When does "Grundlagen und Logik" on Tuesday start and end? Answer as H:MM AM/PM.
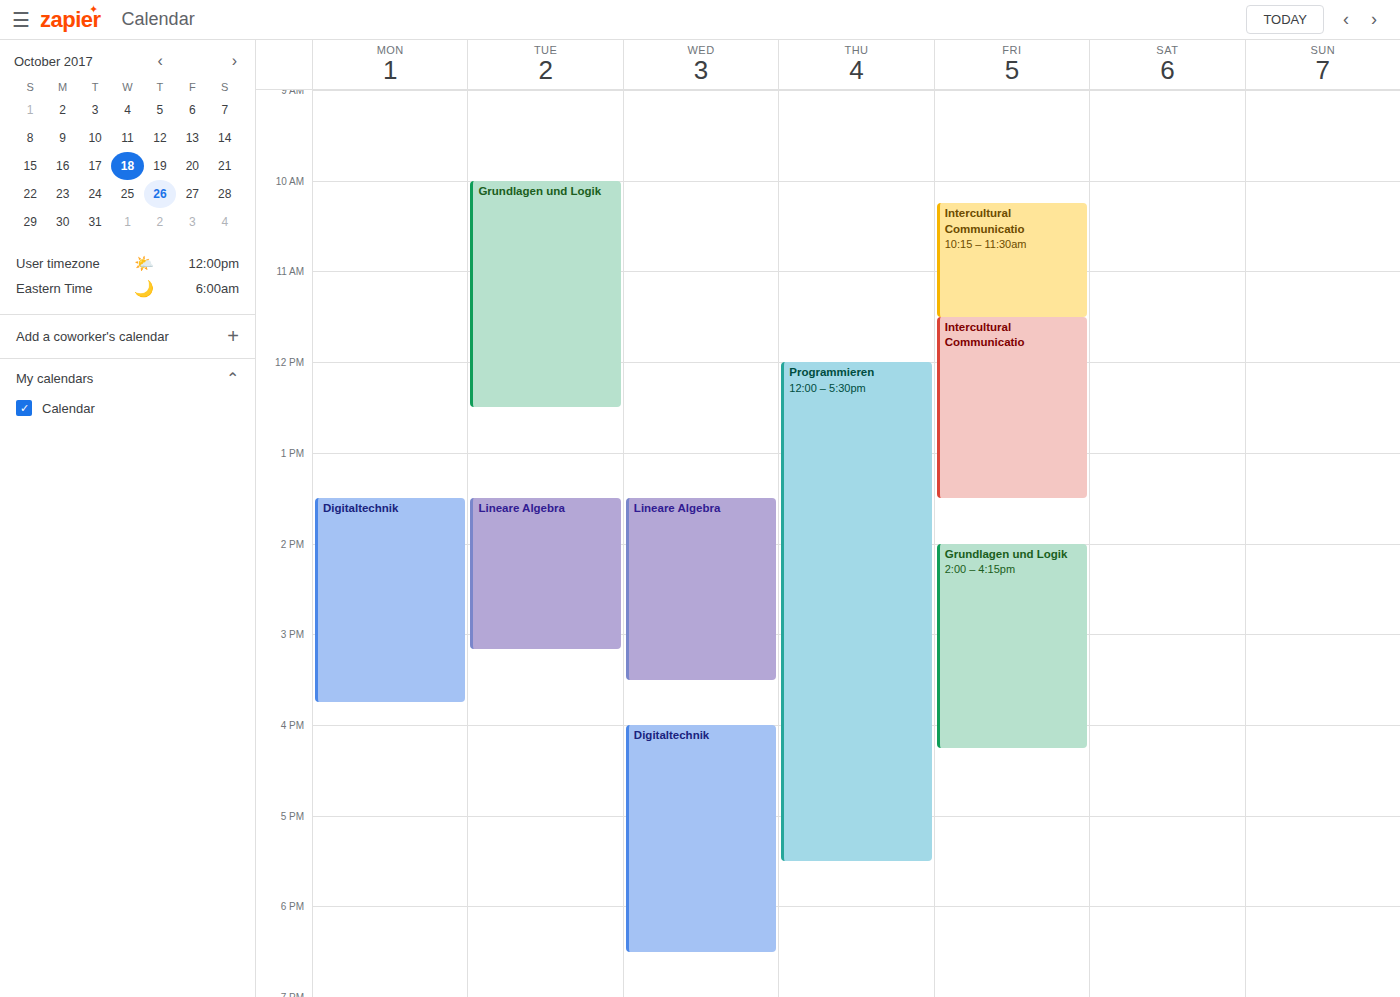
10:00 AM to 12:30 PM